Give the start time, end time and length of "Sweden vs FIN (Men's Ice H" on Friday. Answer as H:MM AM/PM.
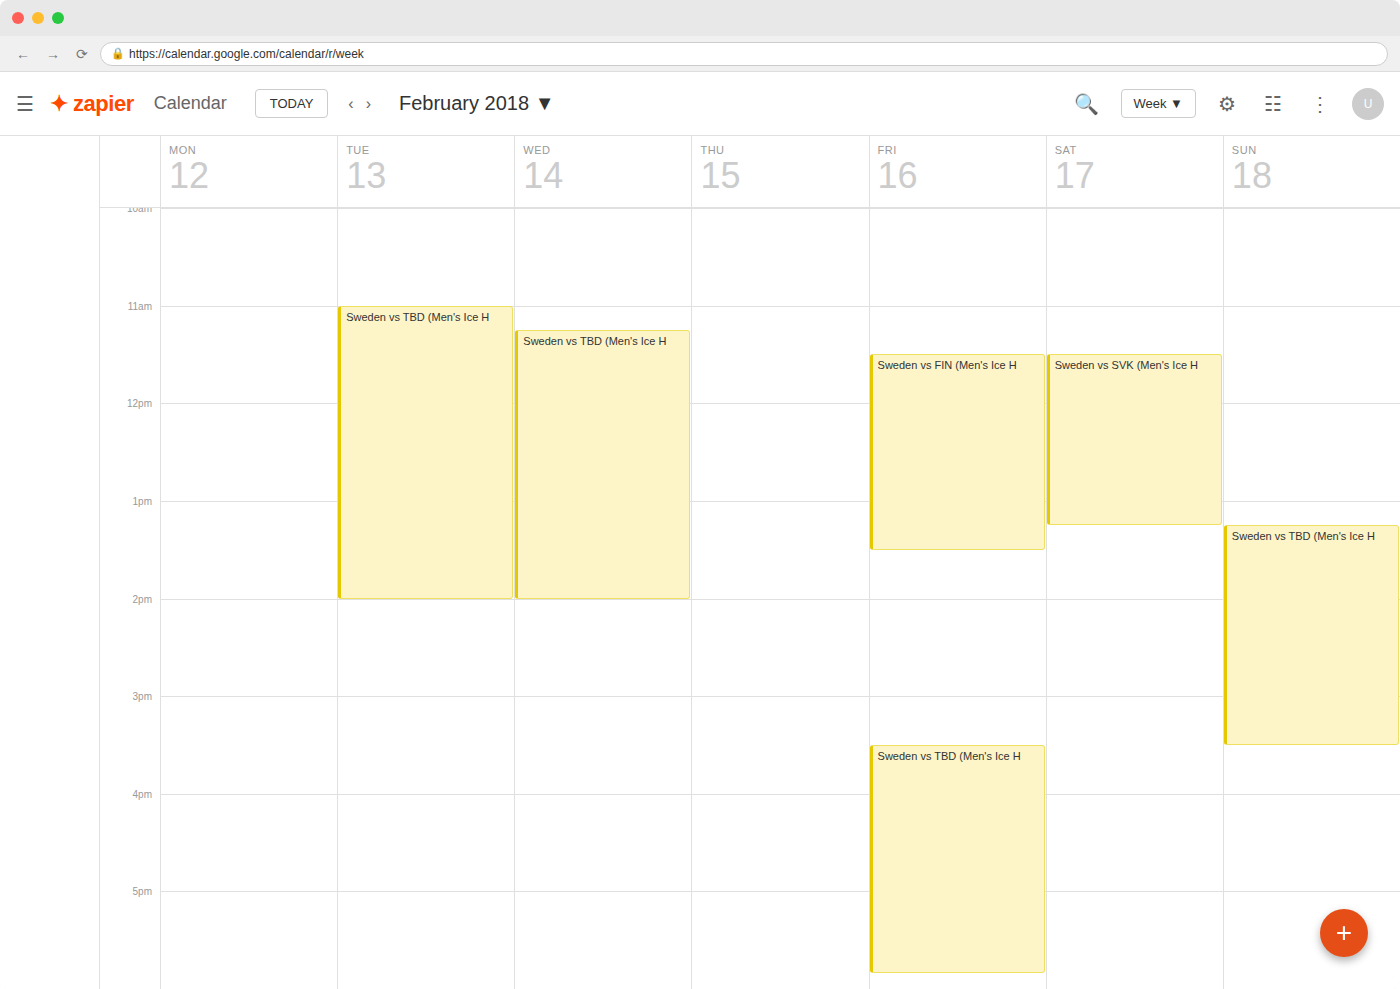
11:30 AM to 1:30 PM, 2 hours